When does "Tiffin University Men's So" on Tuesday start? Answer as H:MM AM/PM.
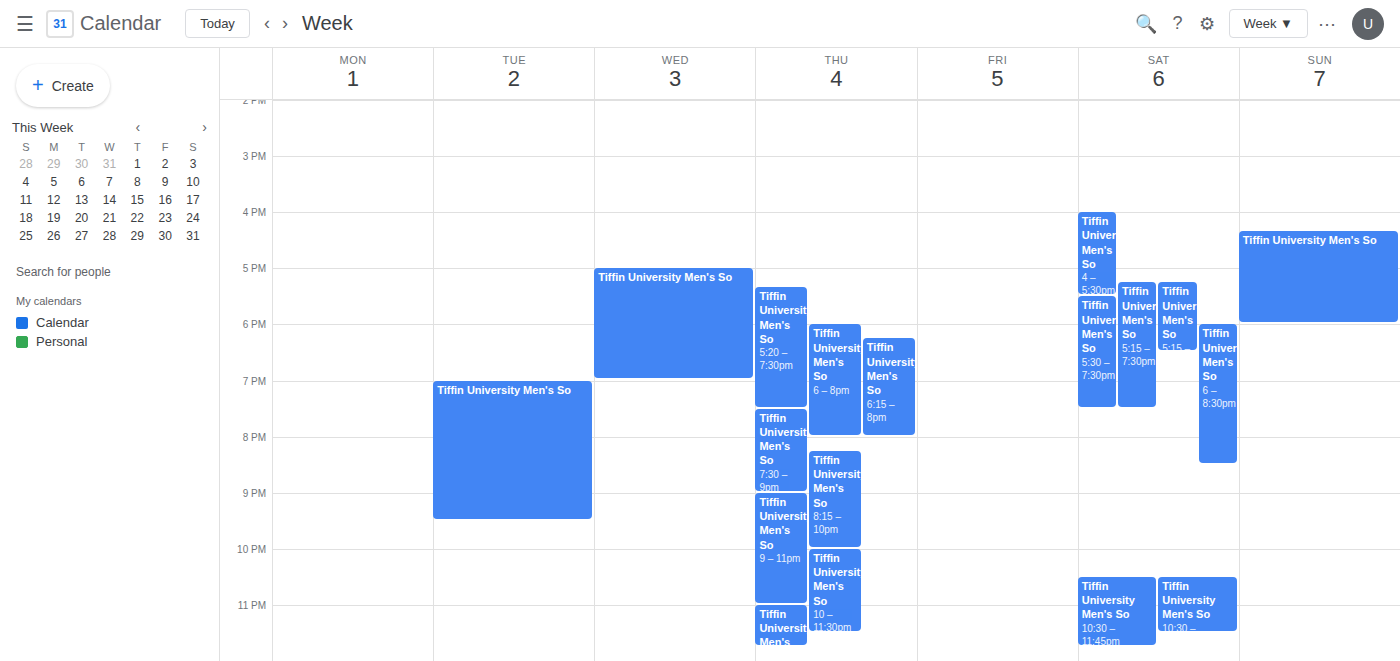
7:00 PM